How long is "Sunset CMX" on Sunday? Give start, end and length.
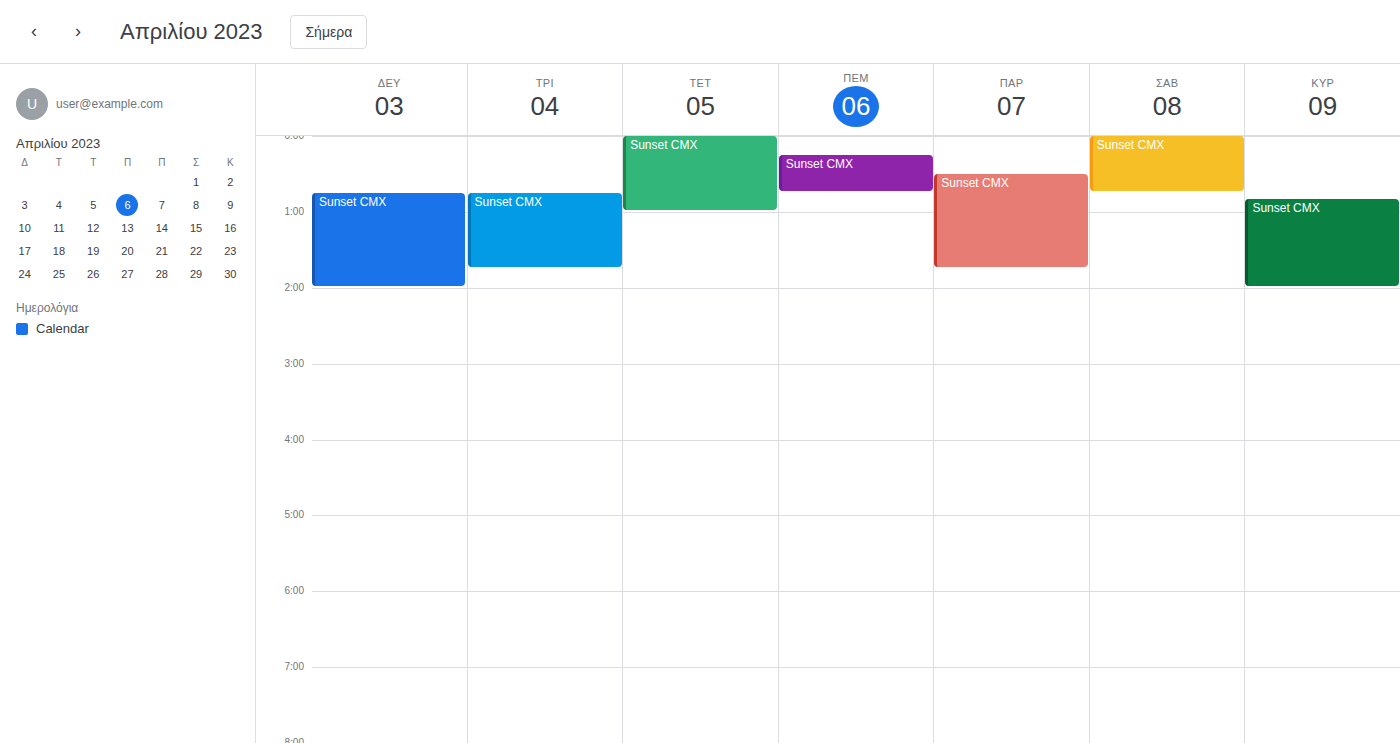
12:50 AM to 2:00 AM, 1 hour 10 minutes